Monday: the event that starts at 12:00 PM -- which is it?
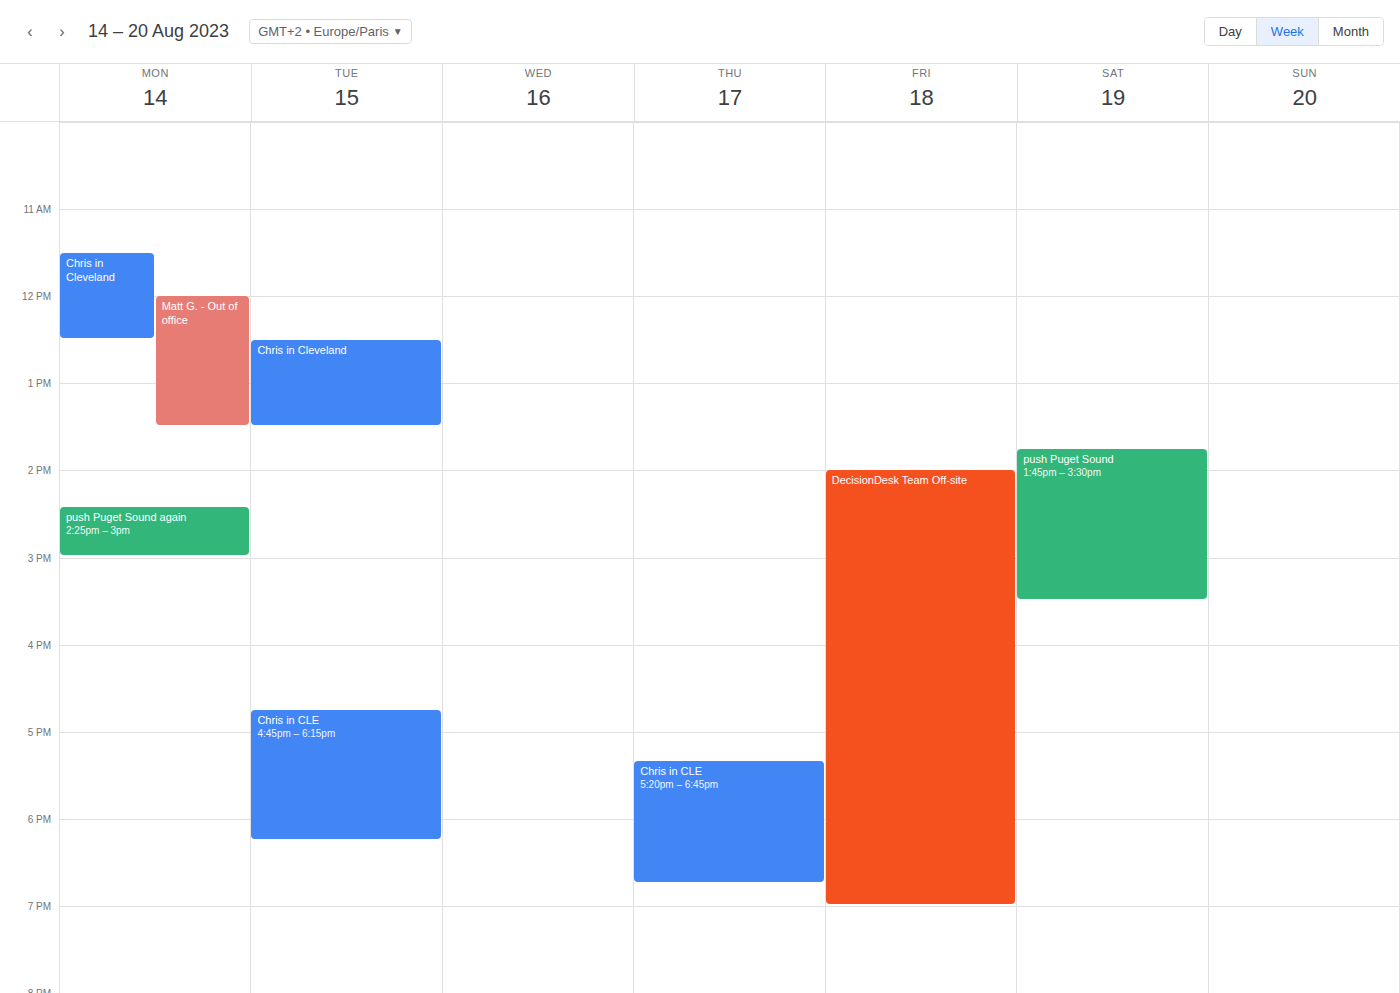
"Matt G. - Out of office"